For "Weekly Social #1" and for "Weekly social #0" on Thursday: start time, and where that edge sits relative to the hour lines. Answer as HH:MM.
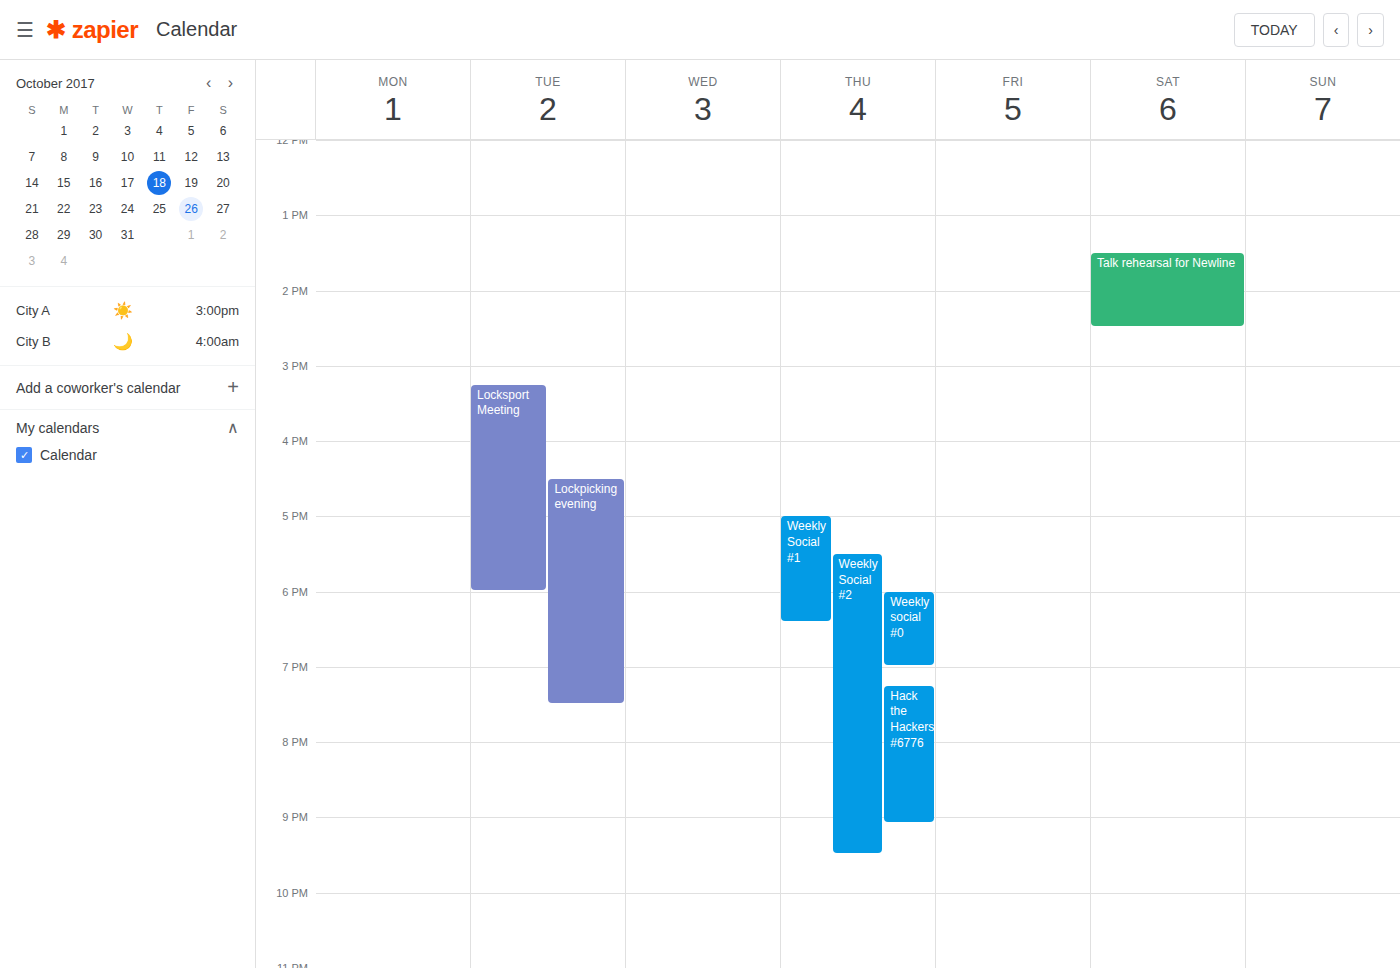
"Weekly Social #1": 17:00, exactly on the 17:00 line. "Weekly social #0": 18:00, exactly on the 18:00 line.